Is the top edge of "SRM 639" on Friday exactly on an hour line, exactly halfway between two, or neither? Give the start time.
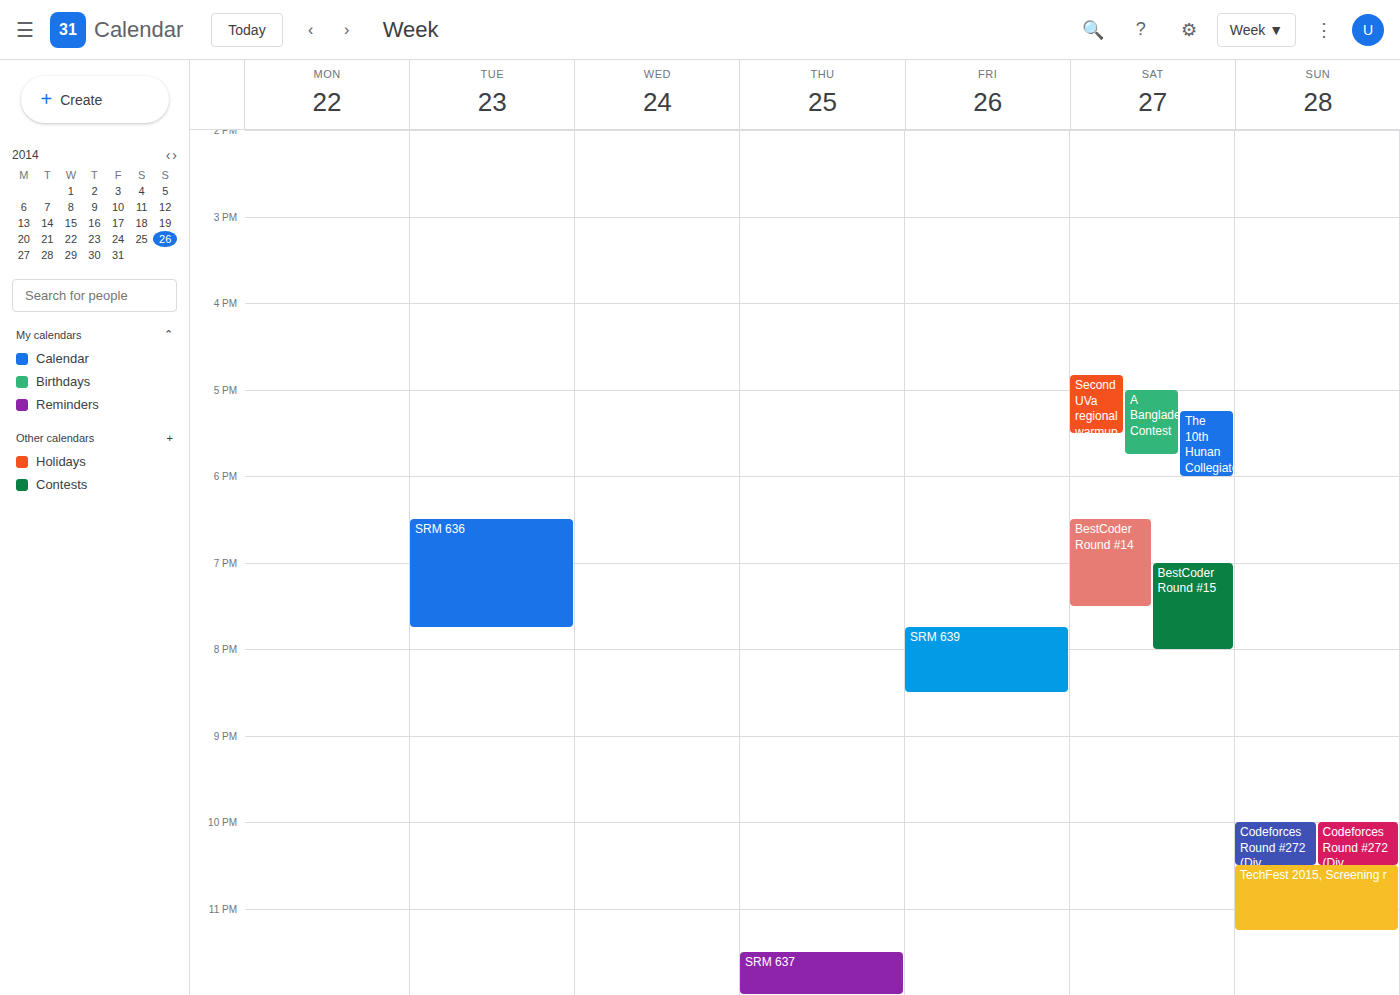
7:45 PM -- neither: three quarters of the way from the 7 PM line to the 8 PM line.